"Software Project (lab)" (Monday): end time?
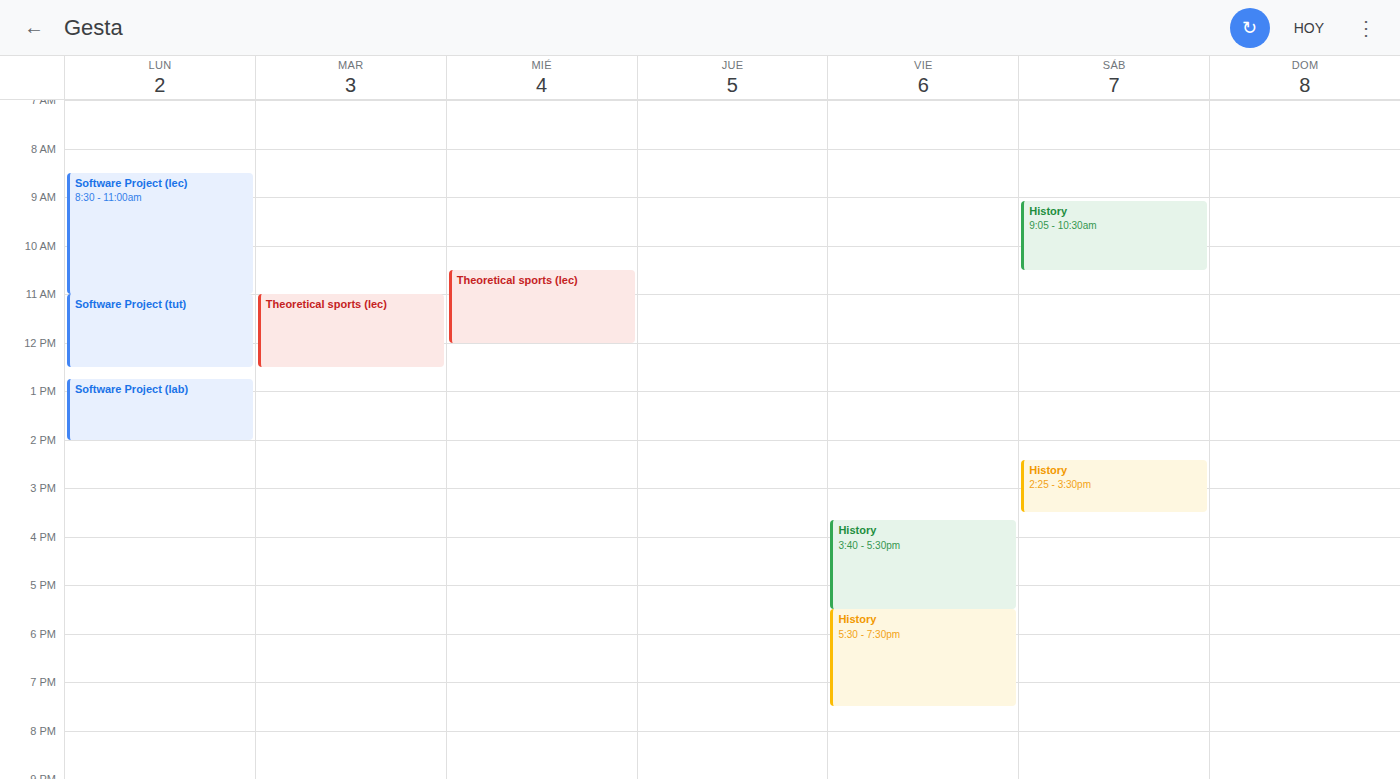
14:00